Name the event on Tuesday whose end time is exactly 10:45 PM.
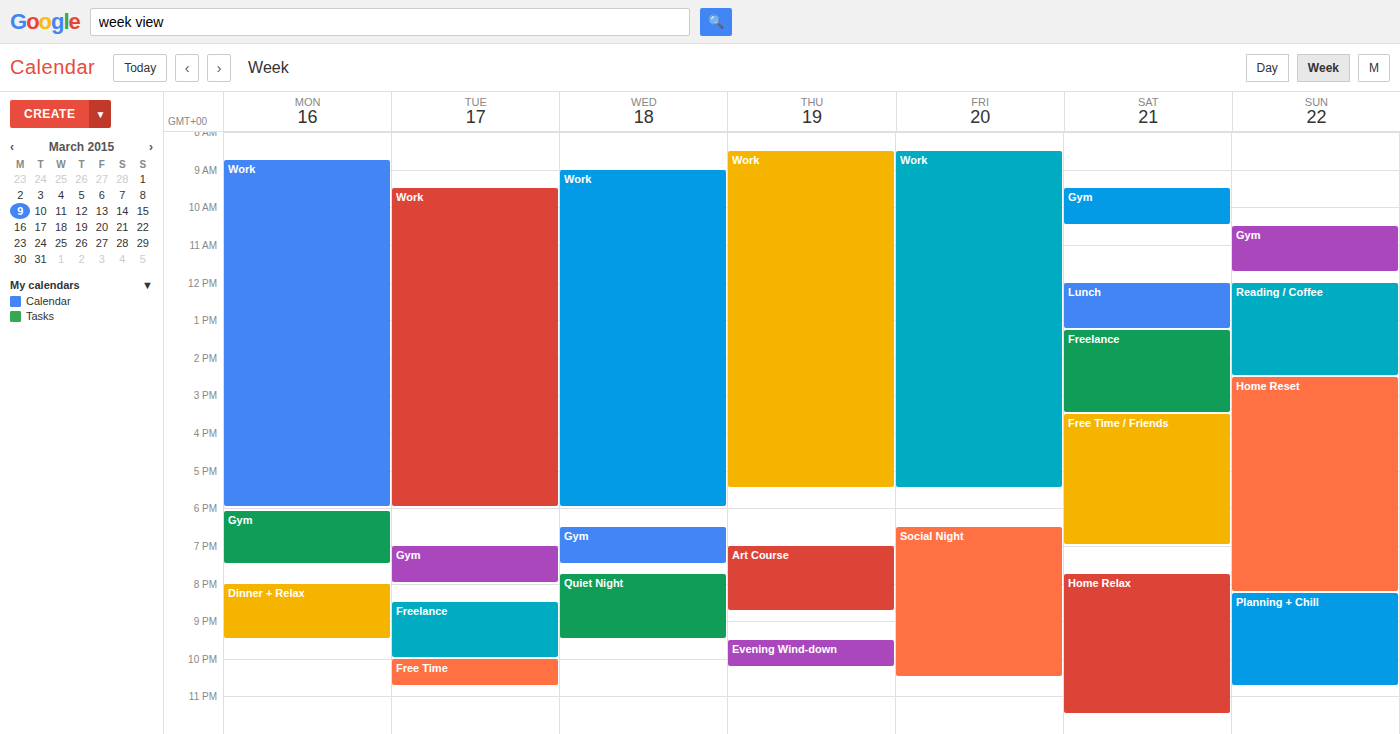
"Free Time"